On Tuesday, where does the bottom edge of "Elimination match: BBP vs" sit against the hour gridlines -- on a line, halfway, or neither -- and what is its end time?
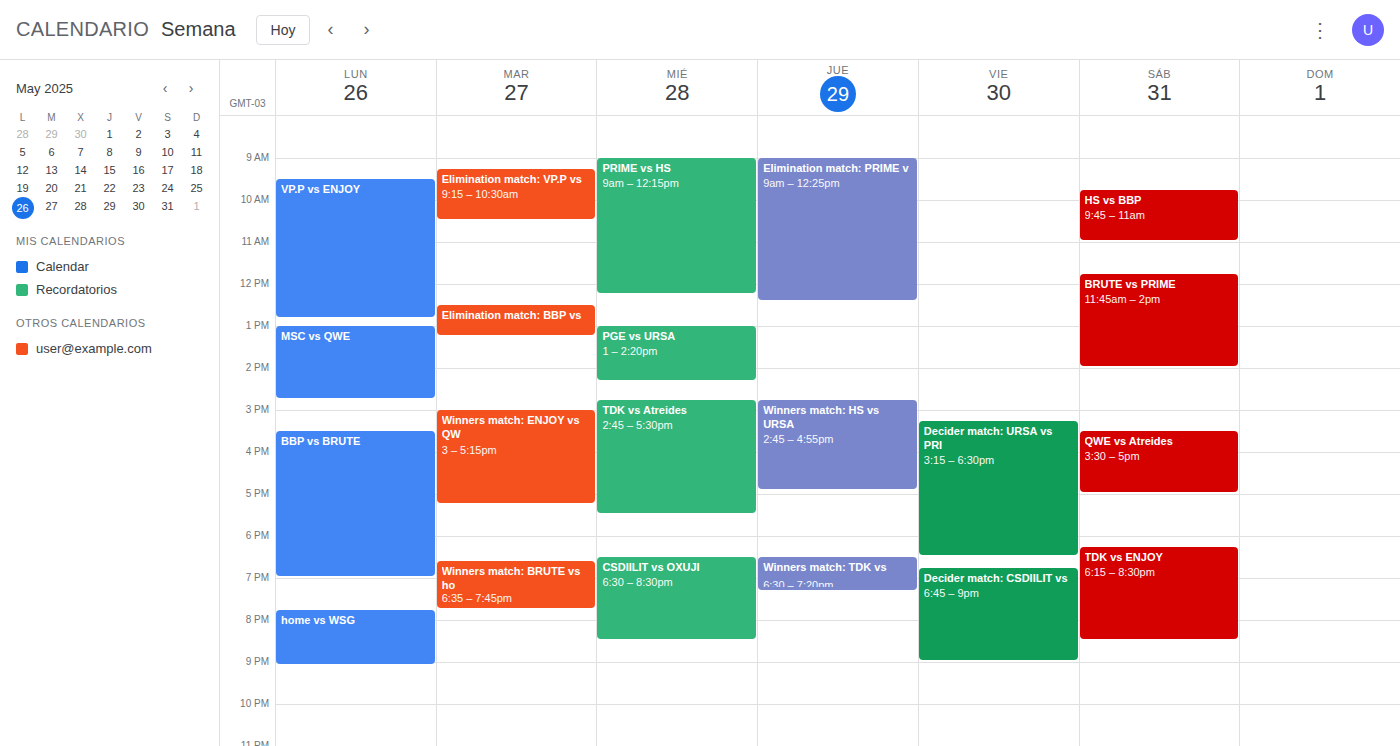
13:15 -- neither: a quarter of the way from the 13:00 line to the 14:00 line.